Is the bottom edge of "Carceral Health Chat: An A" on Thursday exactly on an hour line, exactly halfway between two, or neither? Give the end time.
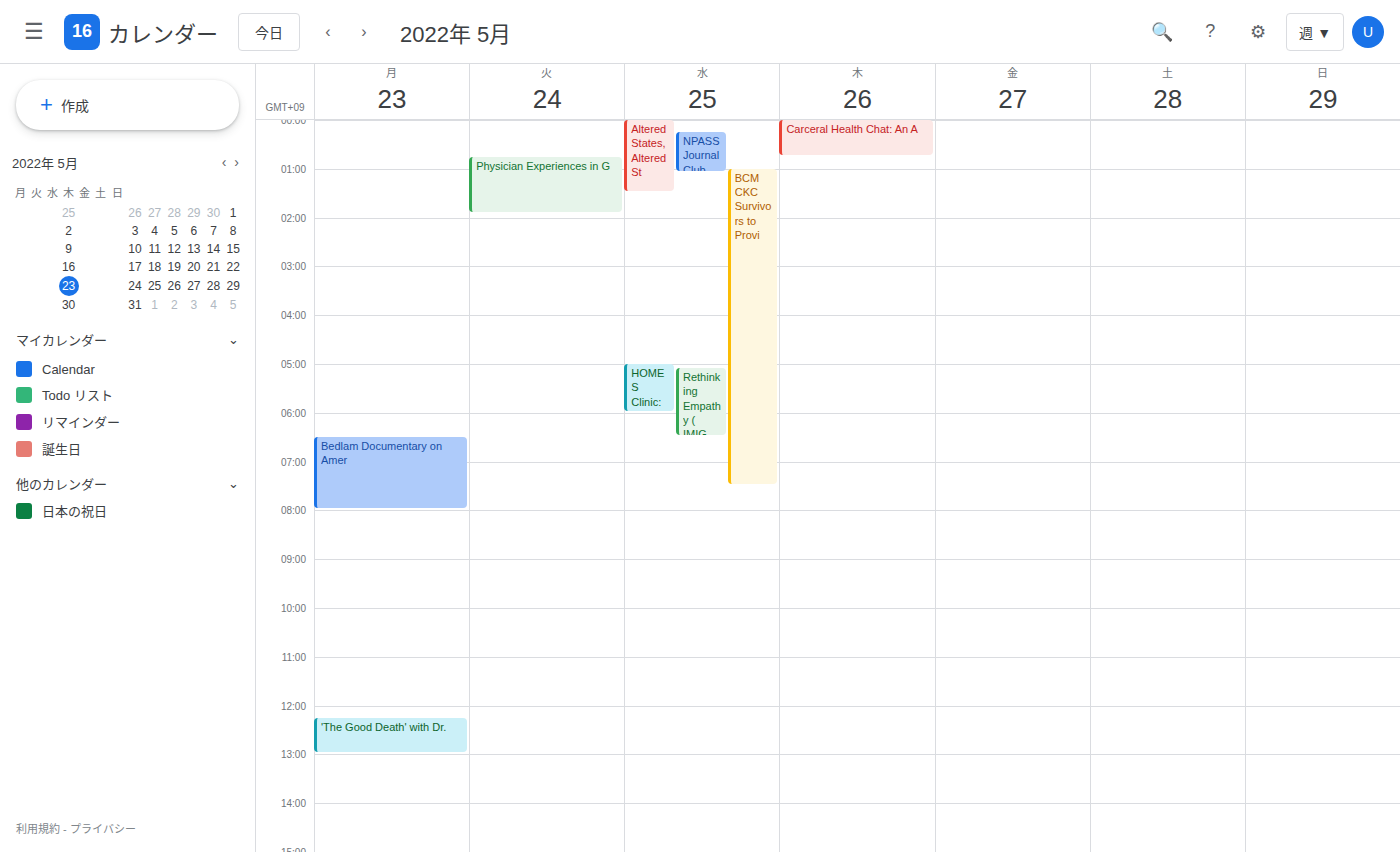
12:45 AM -- neither: three quarters of the way from the 12 AM line to the 1 AM line.